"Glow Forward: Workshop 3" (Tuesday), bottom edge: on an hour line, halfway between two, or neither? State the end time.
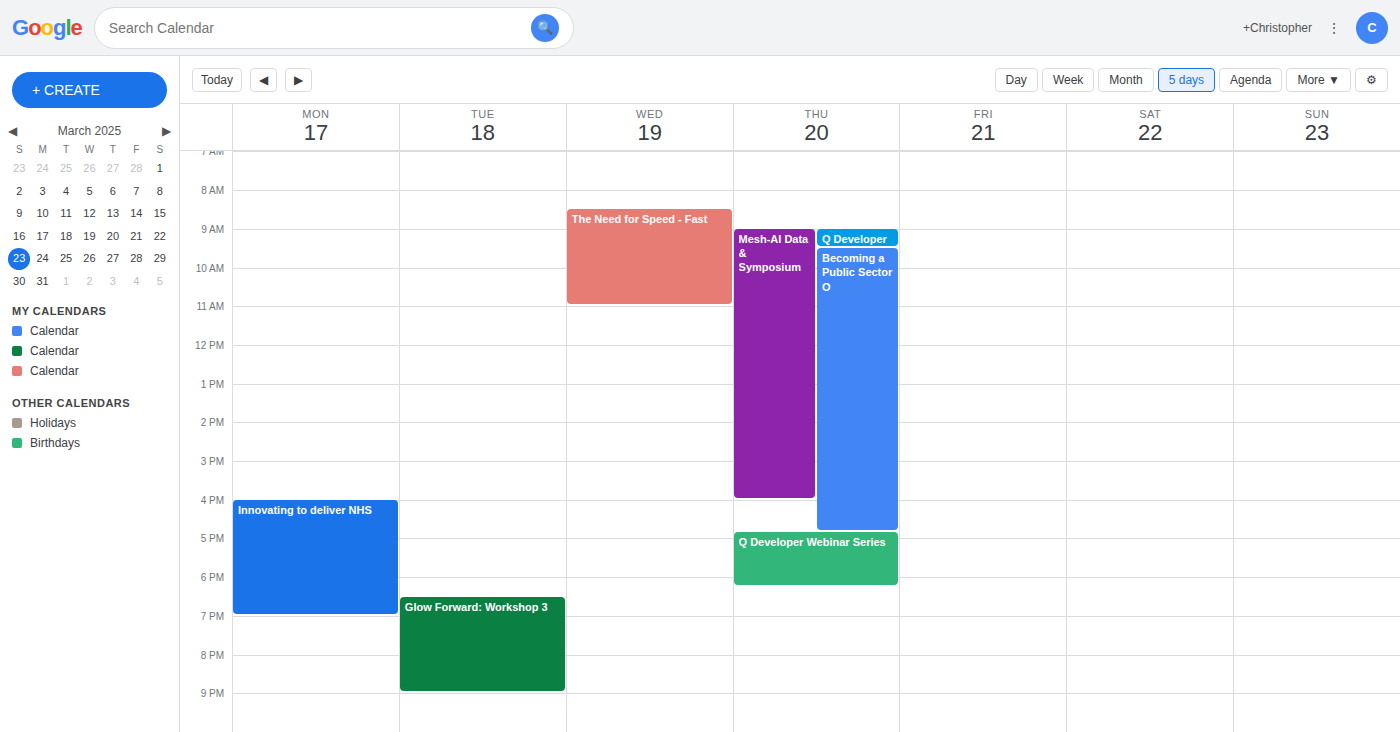
21:00 -- exactly on the 21:00 line.